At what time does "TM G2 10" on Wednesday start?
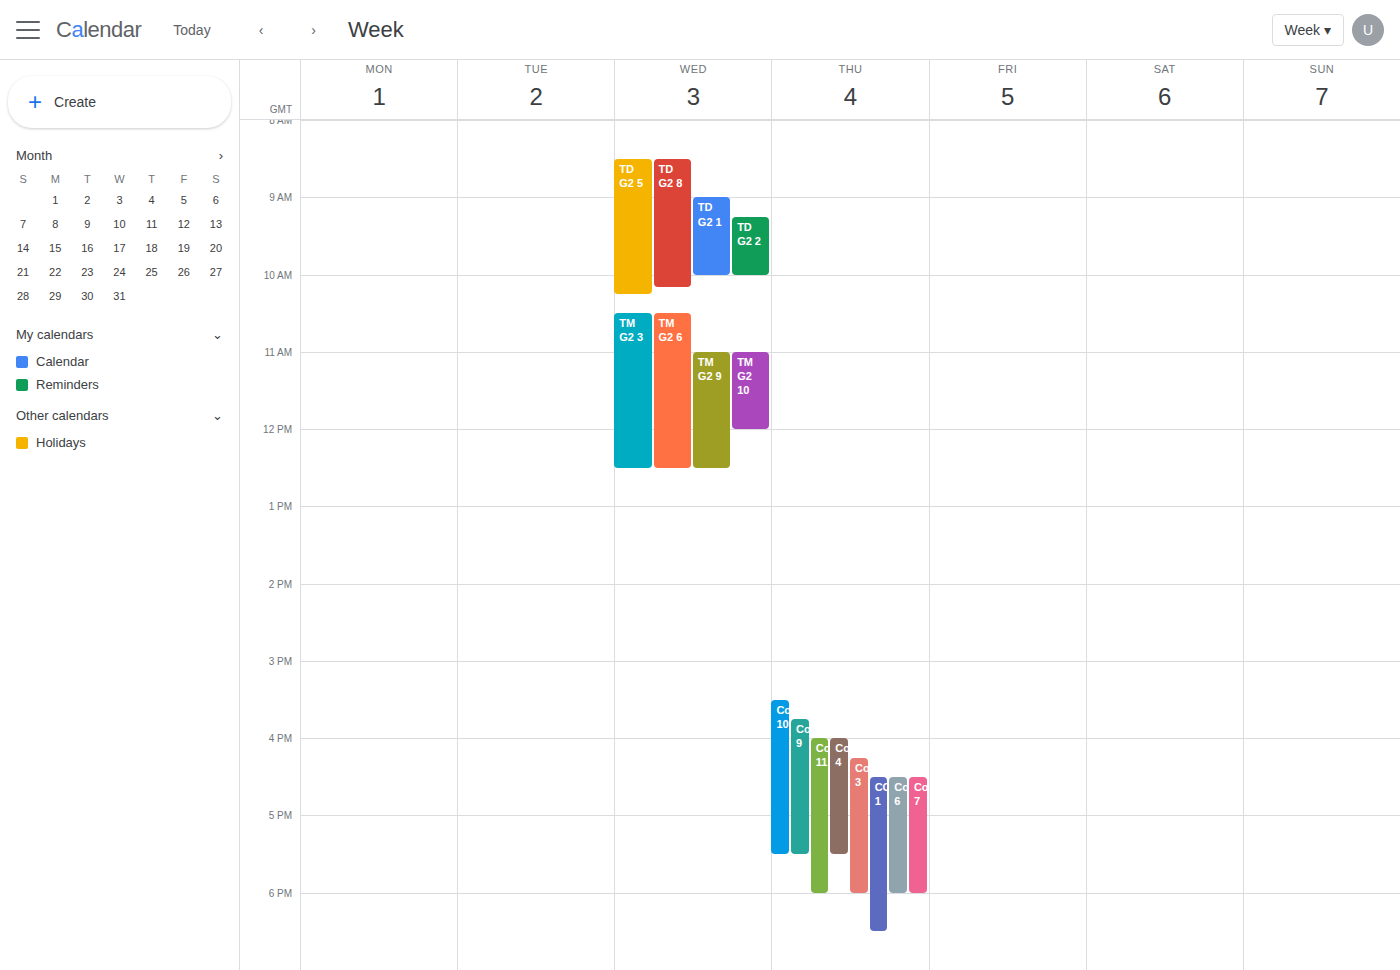
11:00 AM